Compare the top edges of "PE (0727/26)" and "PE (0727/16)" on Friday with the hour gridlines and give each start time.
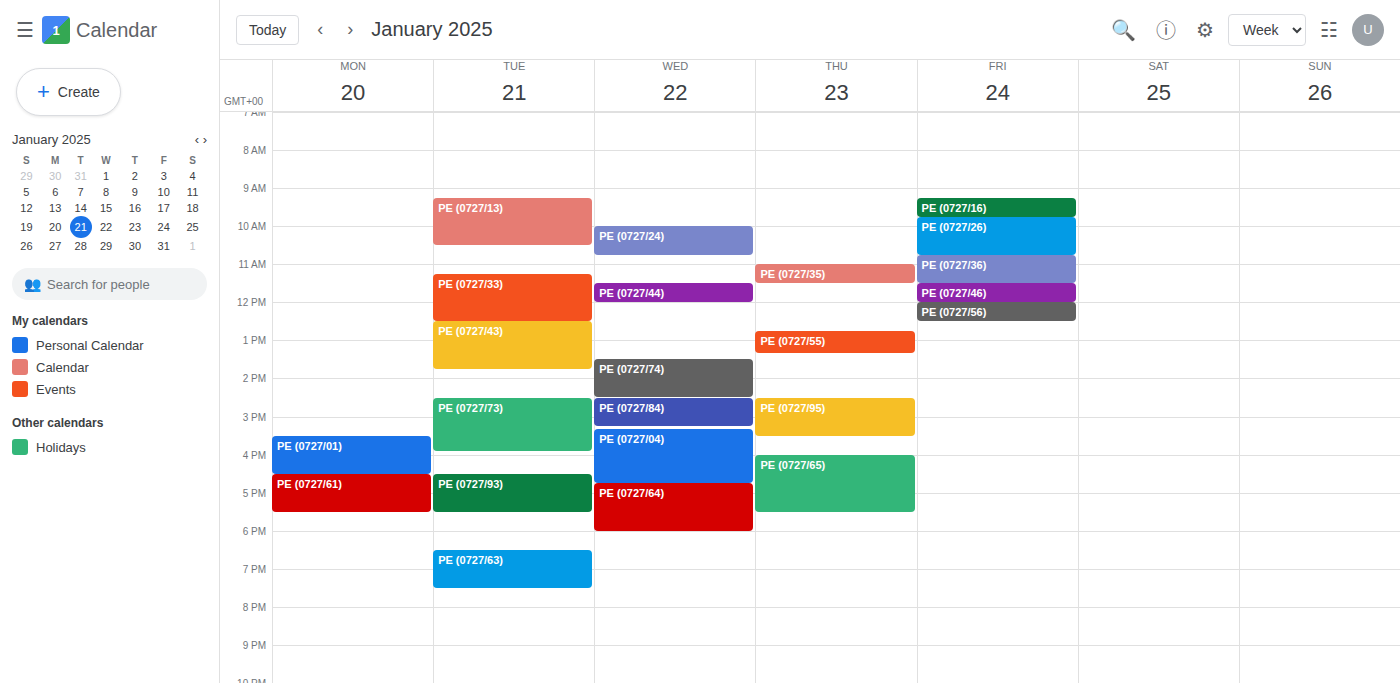
"PE (0727/26)": 9:45 AM, neither: three quarters of the way from the 9 AM line to the 10 AM line. "PE (0727/16)": 9:15 AM, neither: a quarter of the way from the 9 AM line to the 10 AM line.